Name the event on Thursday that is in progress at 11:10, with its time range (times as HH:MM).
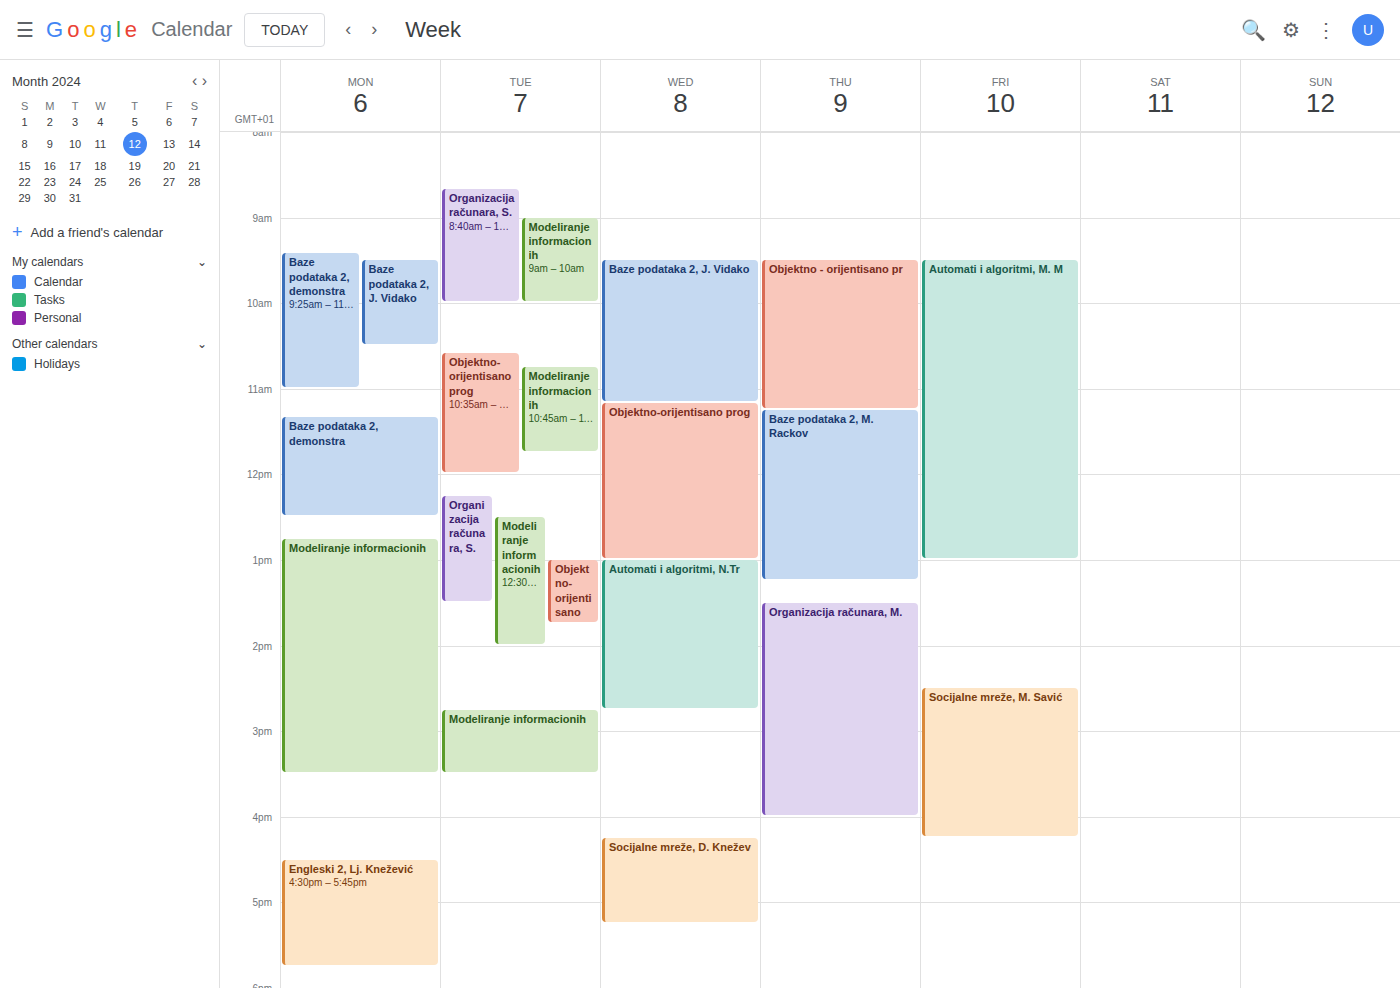
"Objektno - orijentisano pr", 09:30 to 11:15